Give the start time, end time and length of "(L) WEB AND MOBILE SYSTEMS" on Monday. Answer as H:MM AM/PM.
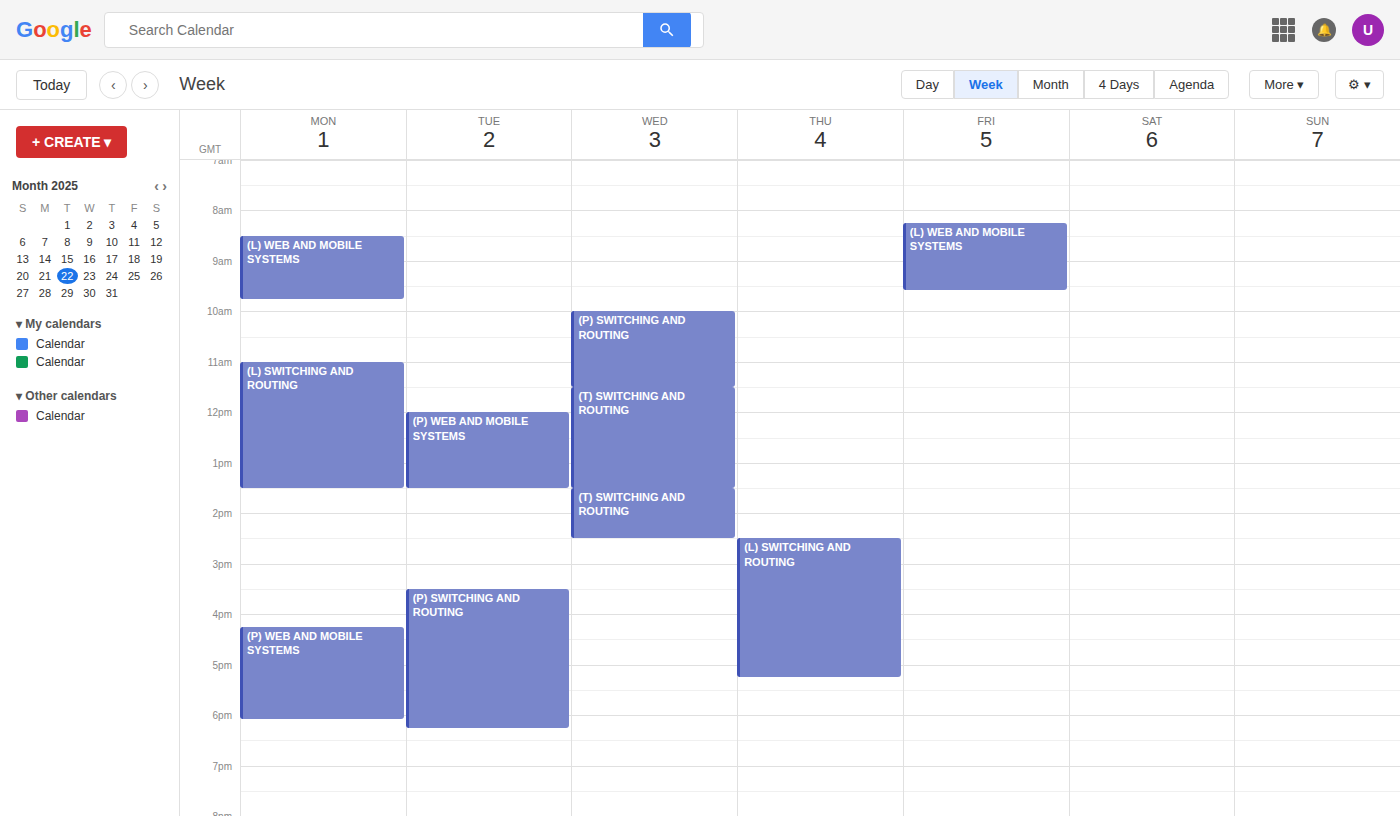
8:30 AM to 9:45 AM, 1 hour 15 minutes